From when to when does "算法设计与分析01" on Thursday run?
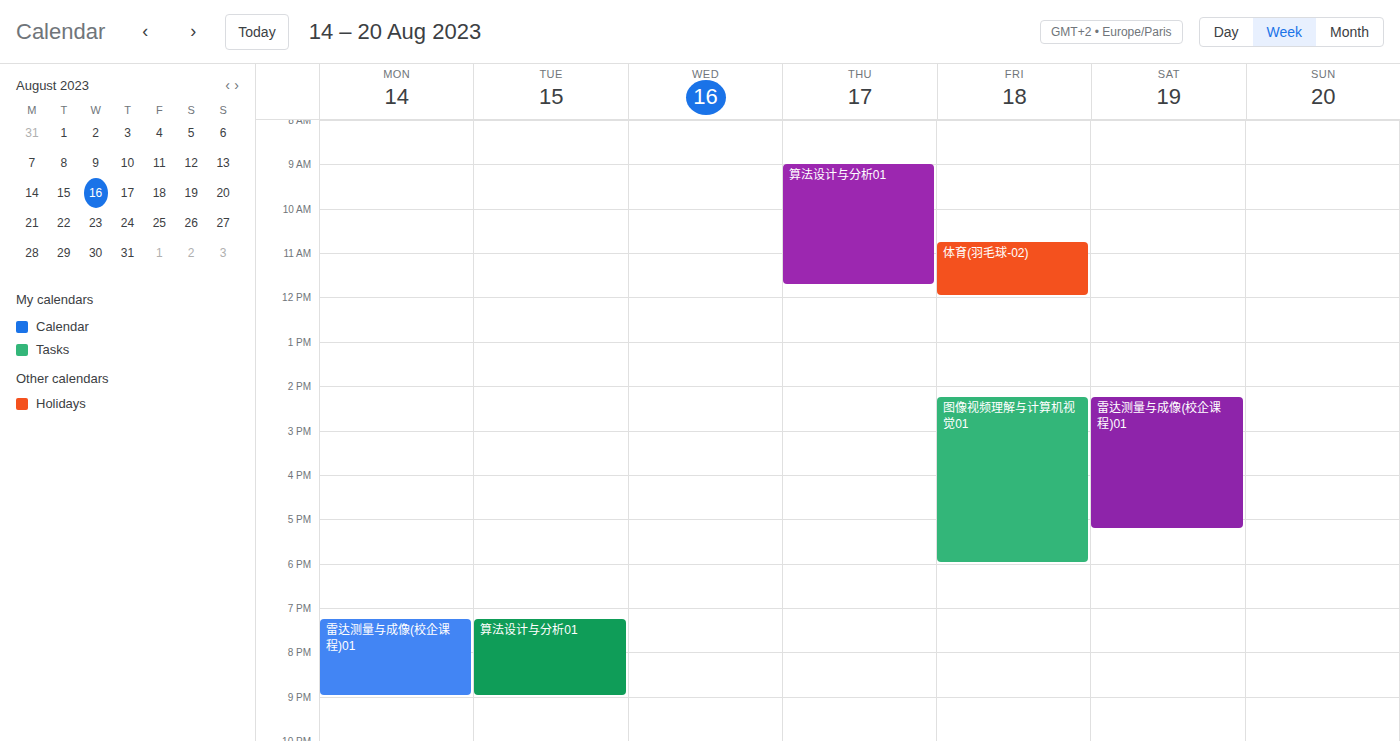
9:00 AM to 11:45 AM